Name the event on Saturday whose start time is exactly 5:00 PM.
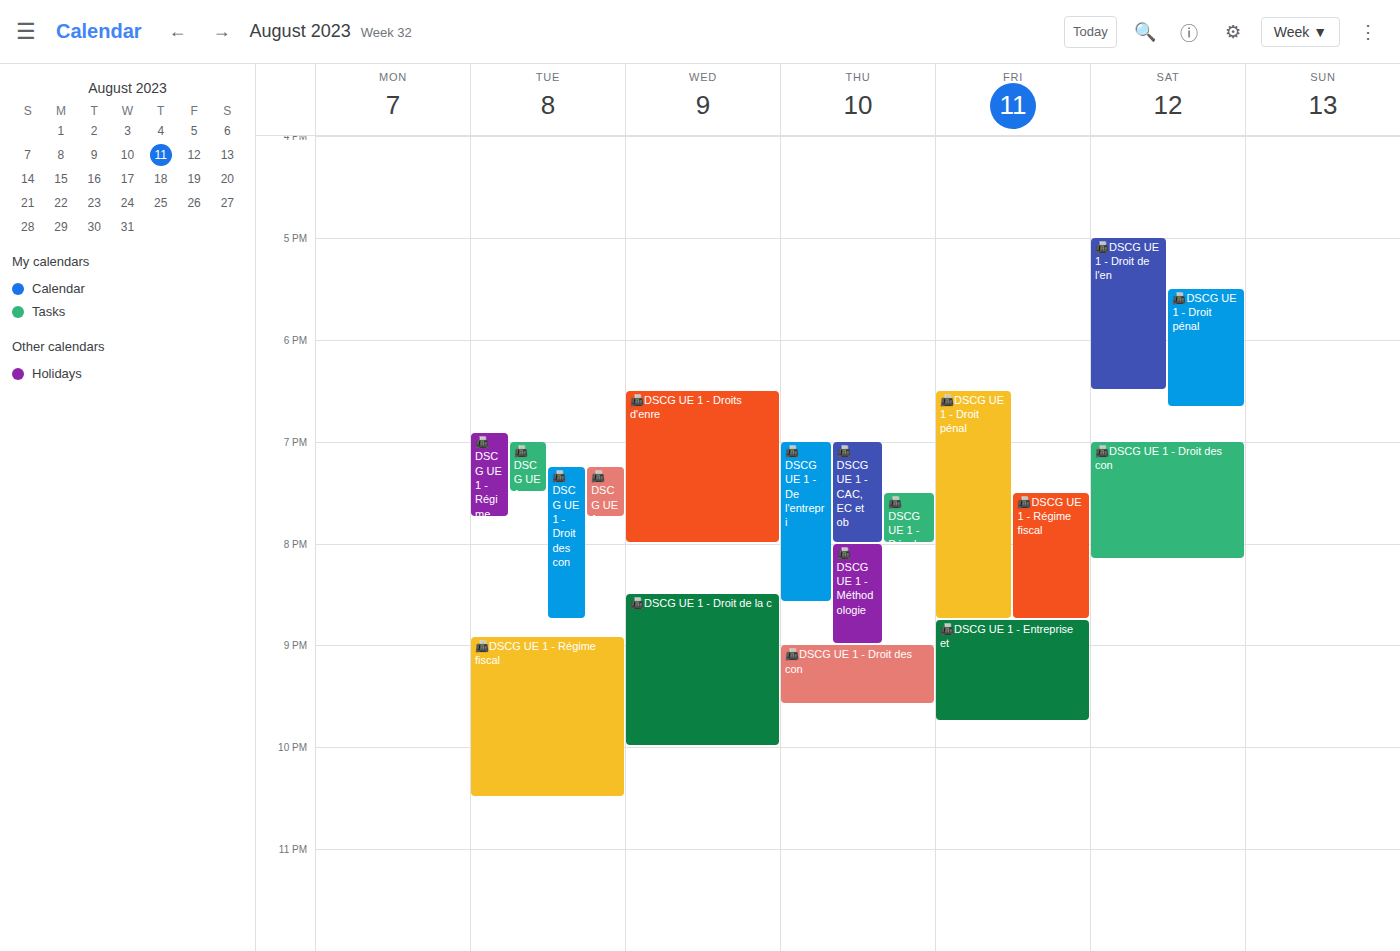
"📠DSCG UE 1 - Droit de l'en"